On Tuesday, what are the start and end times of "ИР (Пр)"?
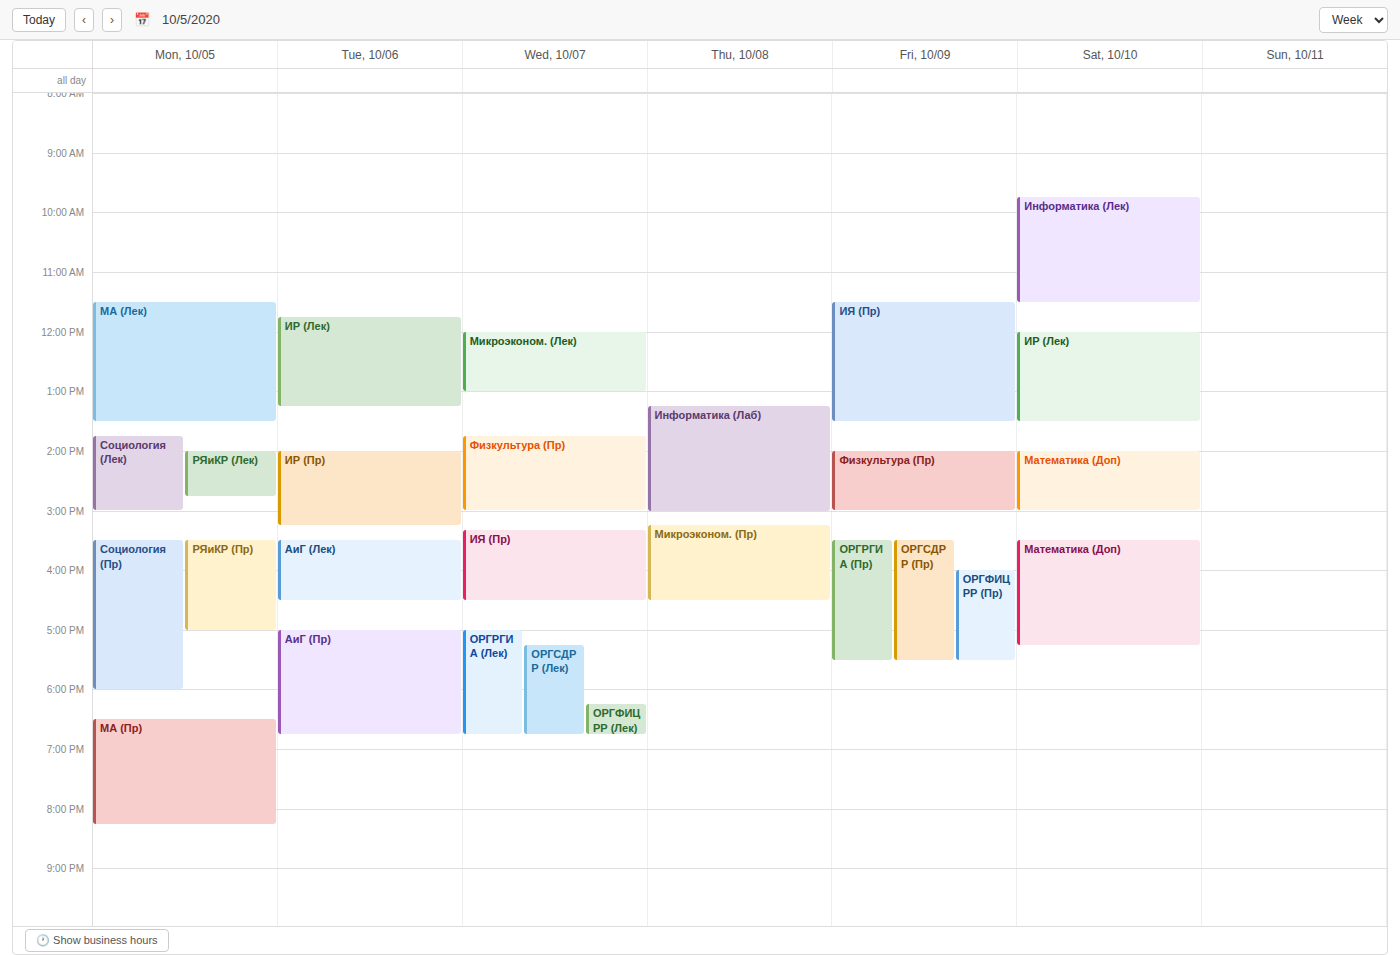
2:00 PM to 3:15 PM